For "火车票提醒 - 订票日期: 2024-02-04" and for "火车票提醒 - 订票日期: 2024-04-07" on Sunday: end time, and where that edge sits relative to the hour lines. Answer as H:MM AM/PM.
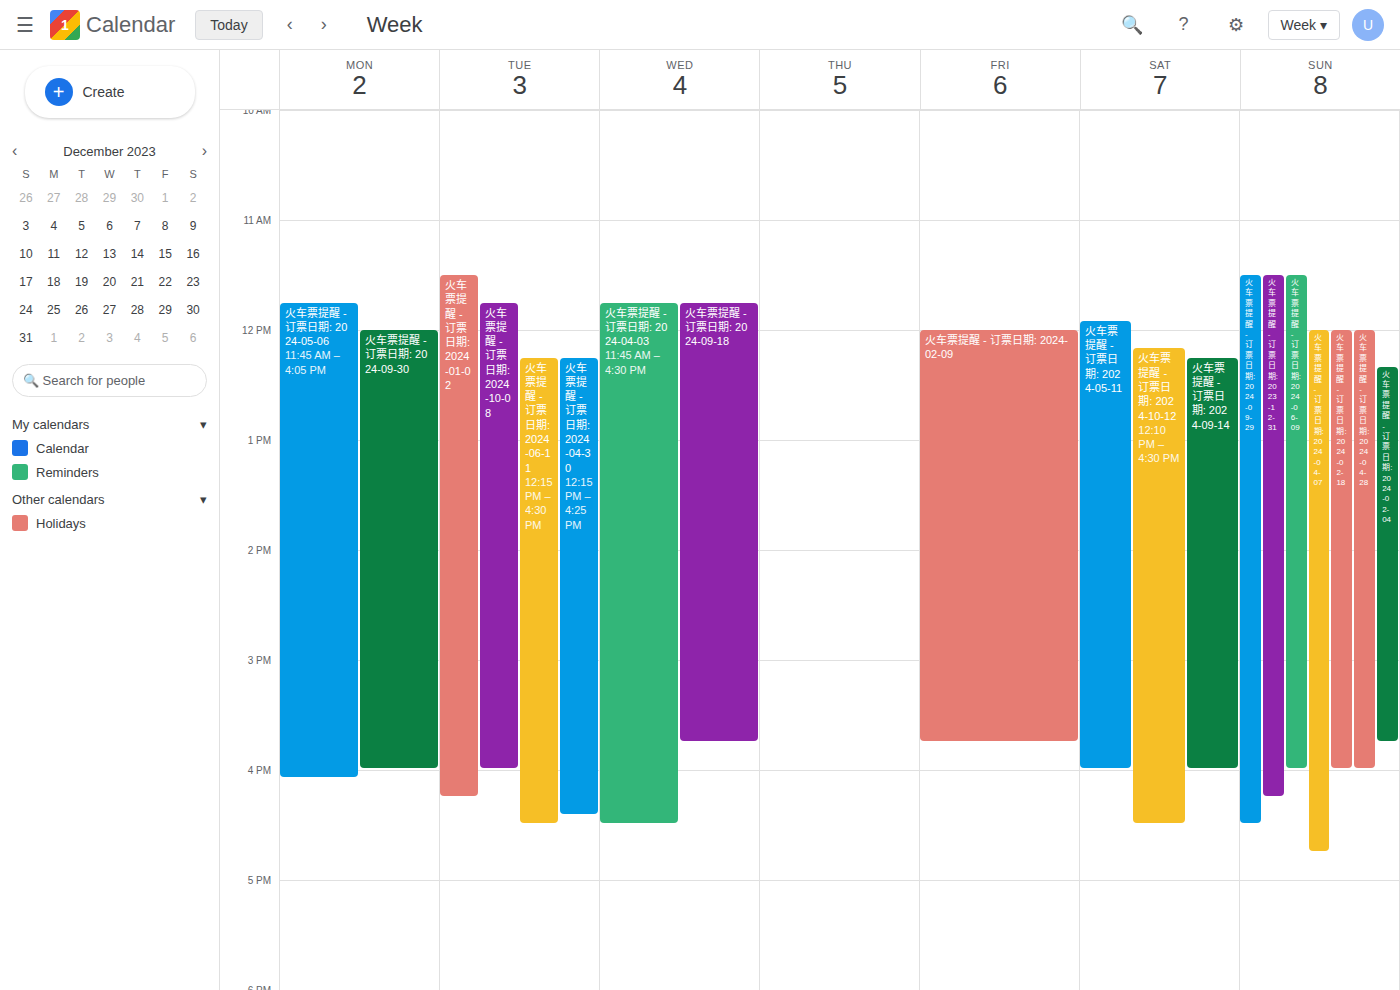
"火车票提醒 - 订票日期: 2024-02-04": 3:45 PM, neither: three quarters of the way from the 3 PM line to the 4 PM line. "火车票提醒 - 订票日期: 2024-04-07": 4:45 PM, neither: three quarters of the way from the 4 PM line to the 5 PM line.